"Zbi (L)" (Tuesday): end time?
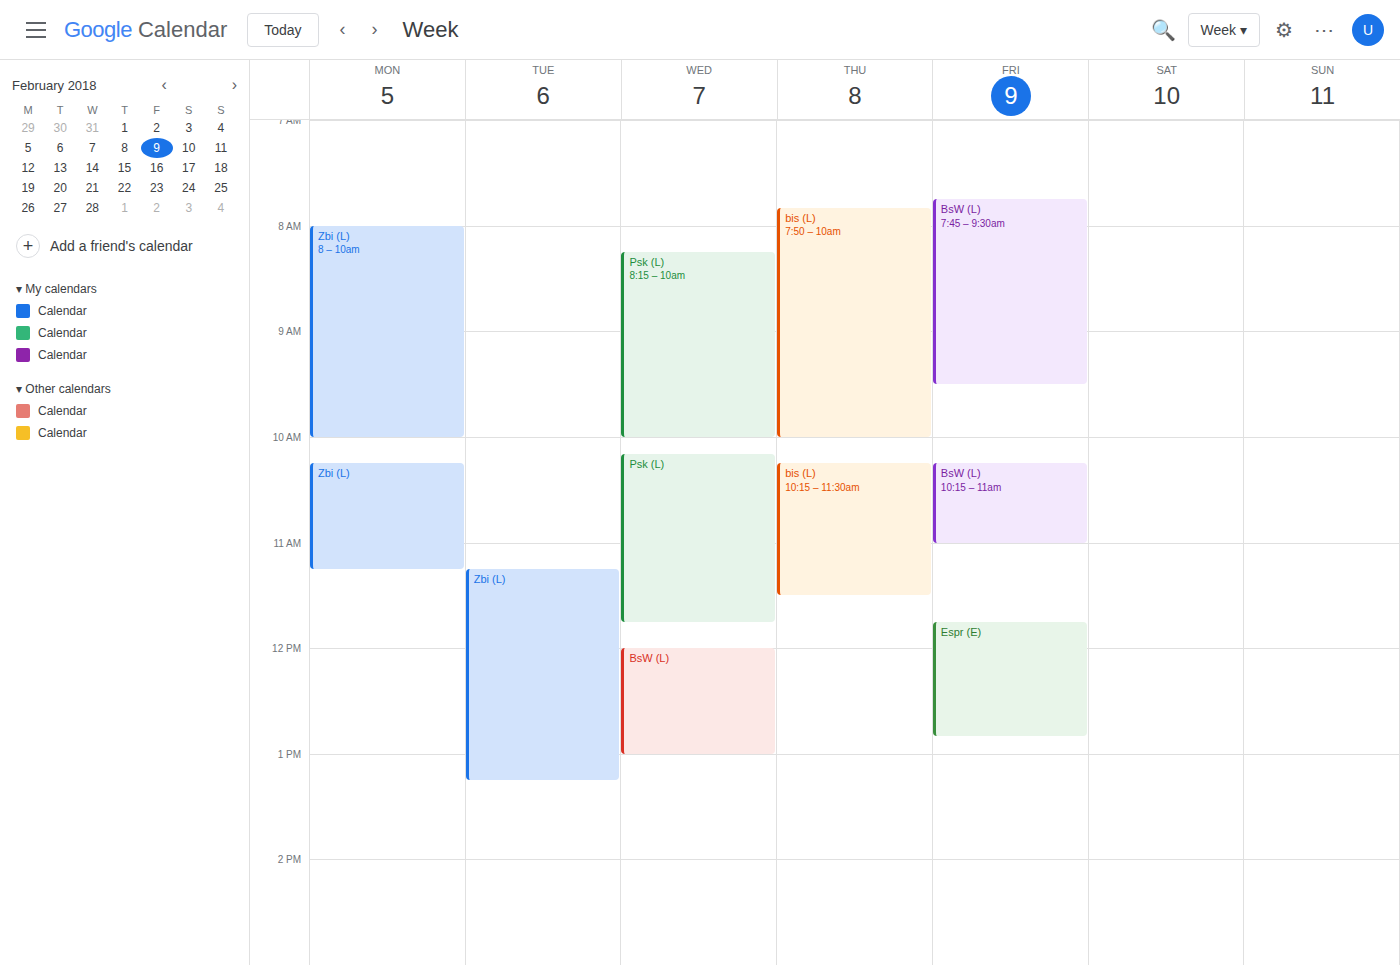
1:15 PM